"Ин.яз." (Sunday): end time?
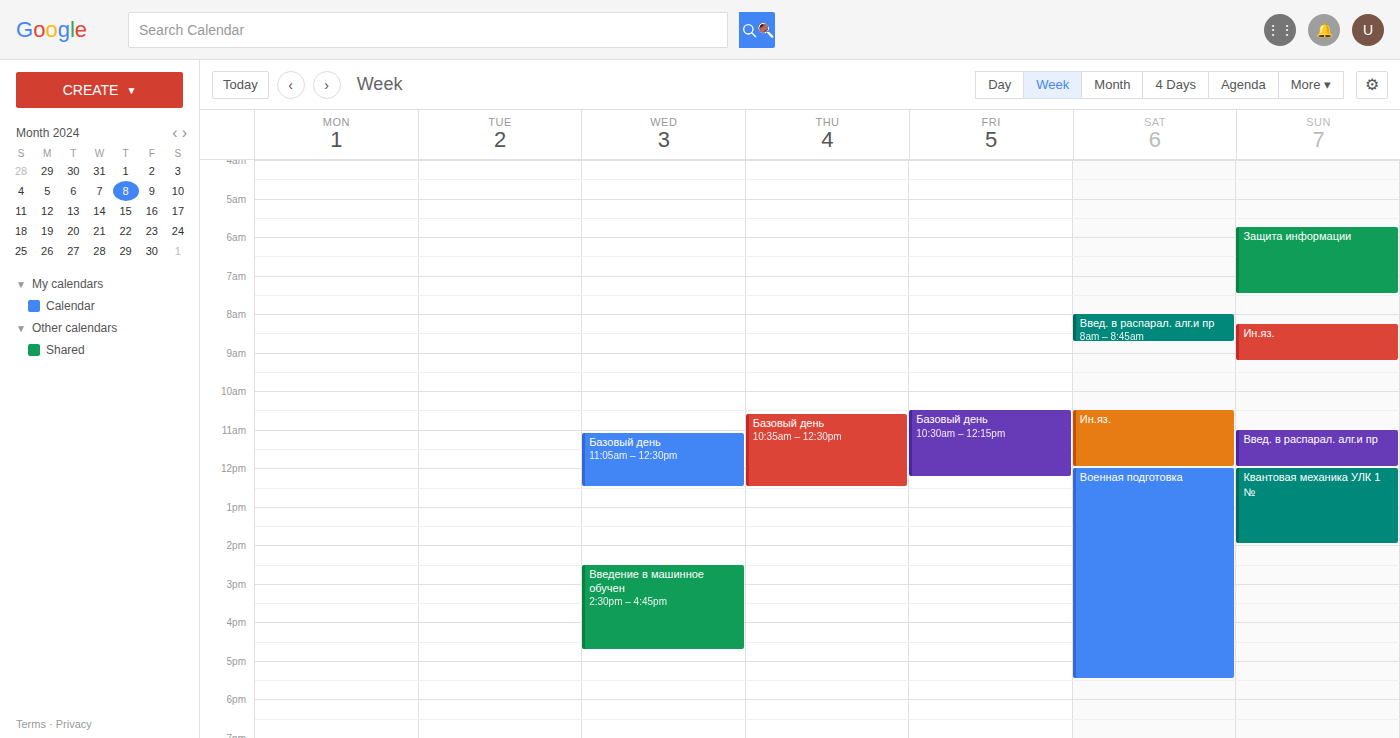
9:15 AM